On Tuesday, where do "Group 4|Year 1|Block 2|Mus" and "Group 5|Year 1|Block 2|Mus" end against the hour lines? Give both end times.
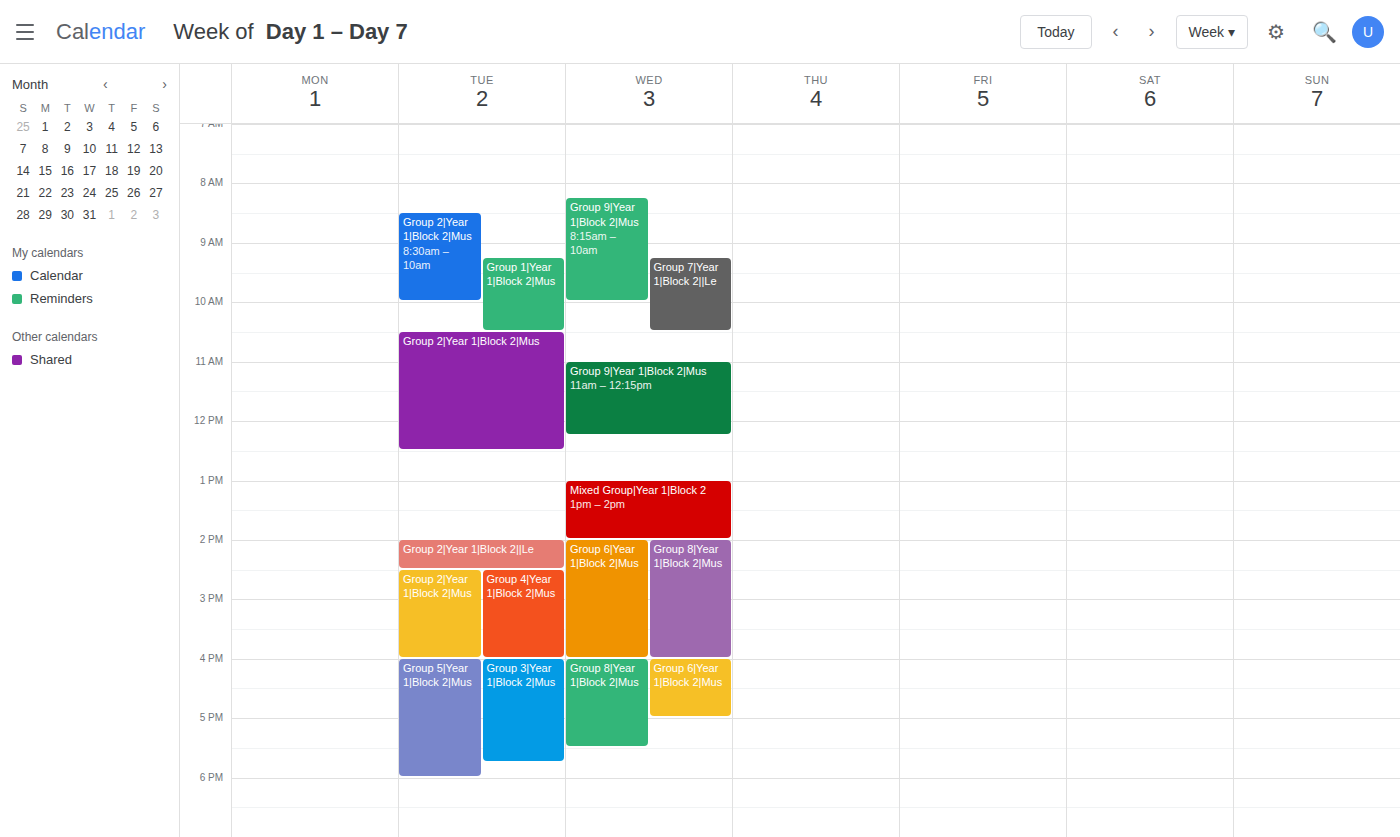
"Group 4|Year 1|Block 2|Mus": 4:00 PM, exactly on the 4 PM line. "Group 5|Year 1|Block 2|Mus": 6:00 PM, exactly on the 6 PM line.